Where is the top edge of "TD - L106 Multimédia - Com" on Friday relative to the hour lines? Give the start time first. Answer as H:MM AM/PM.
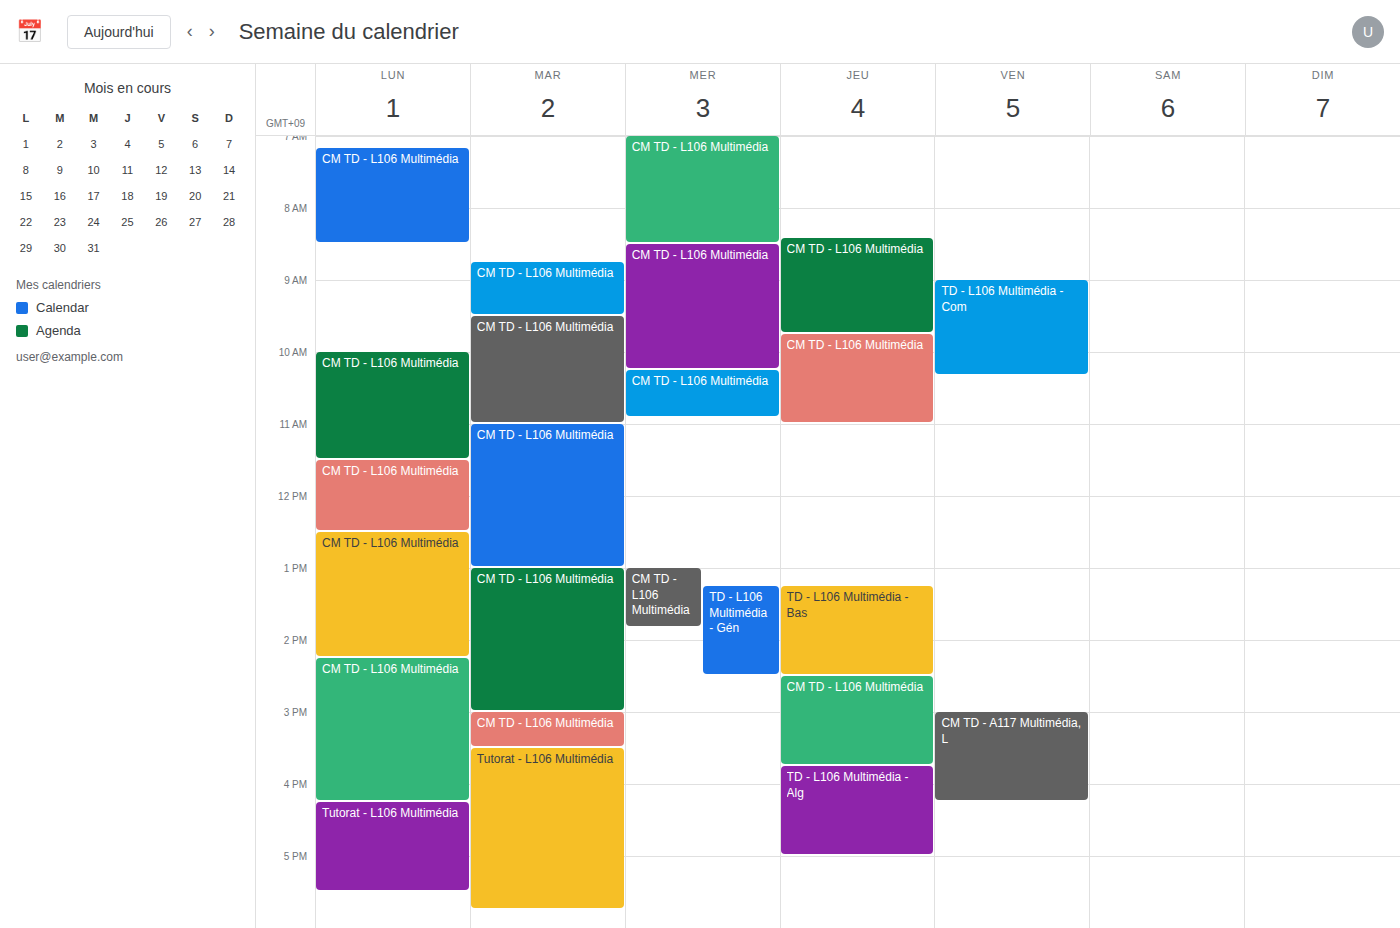
9:00 AM -- exactly on the 9 AM line.